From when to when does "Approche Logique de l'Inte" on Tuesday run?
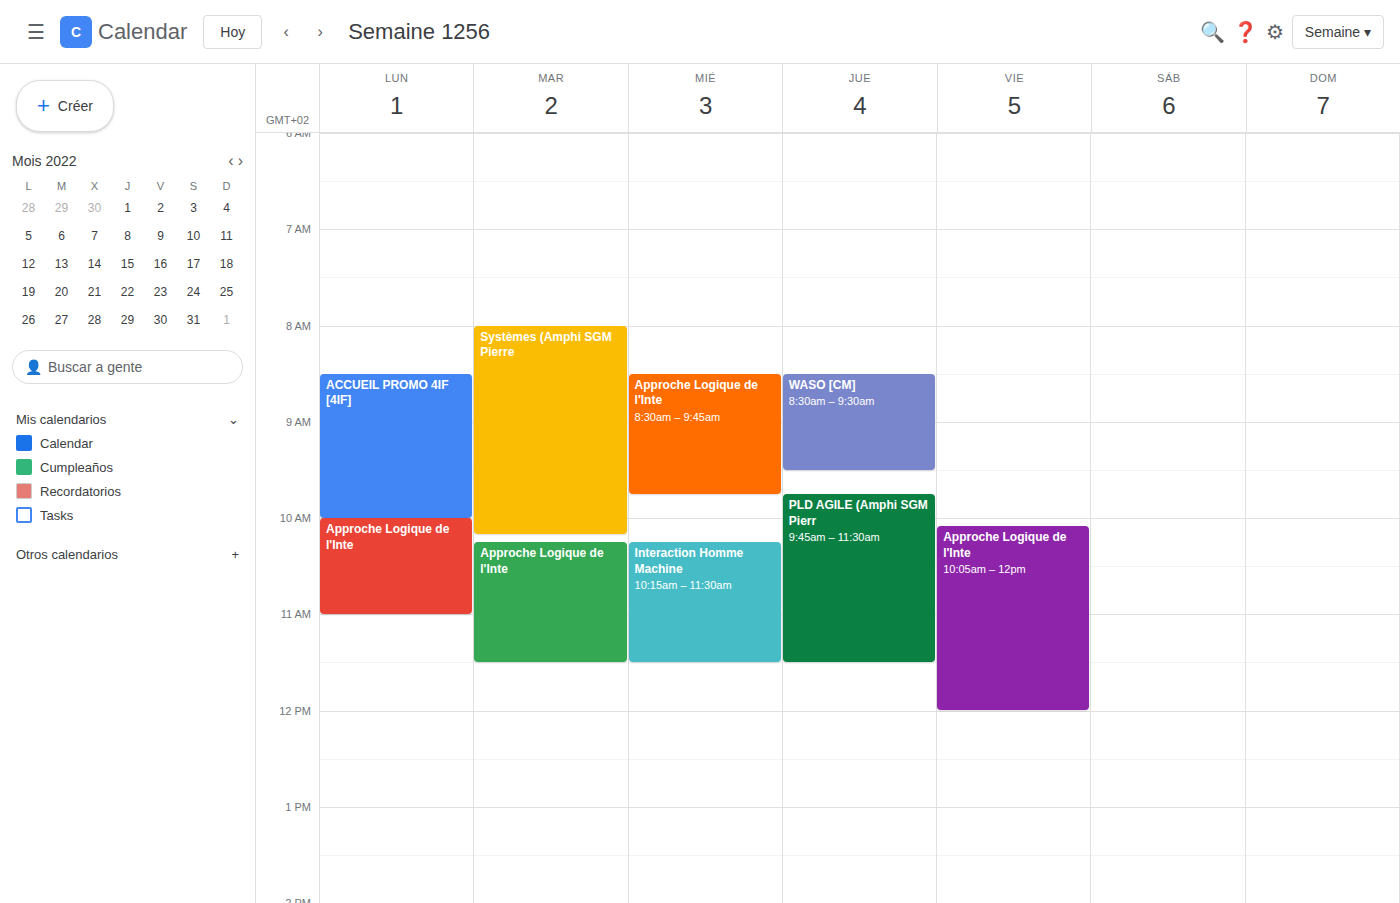
10:15 to 11:30